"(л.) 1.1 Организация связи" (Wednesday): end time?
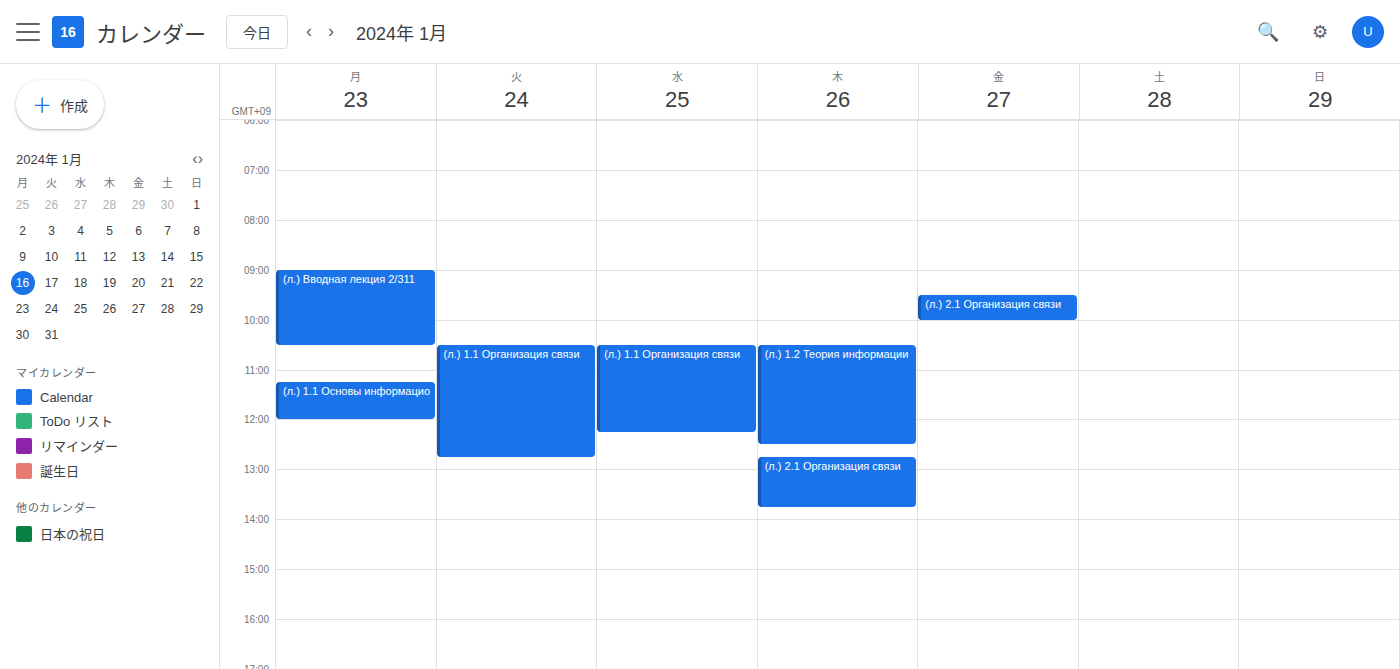
12:15 PM